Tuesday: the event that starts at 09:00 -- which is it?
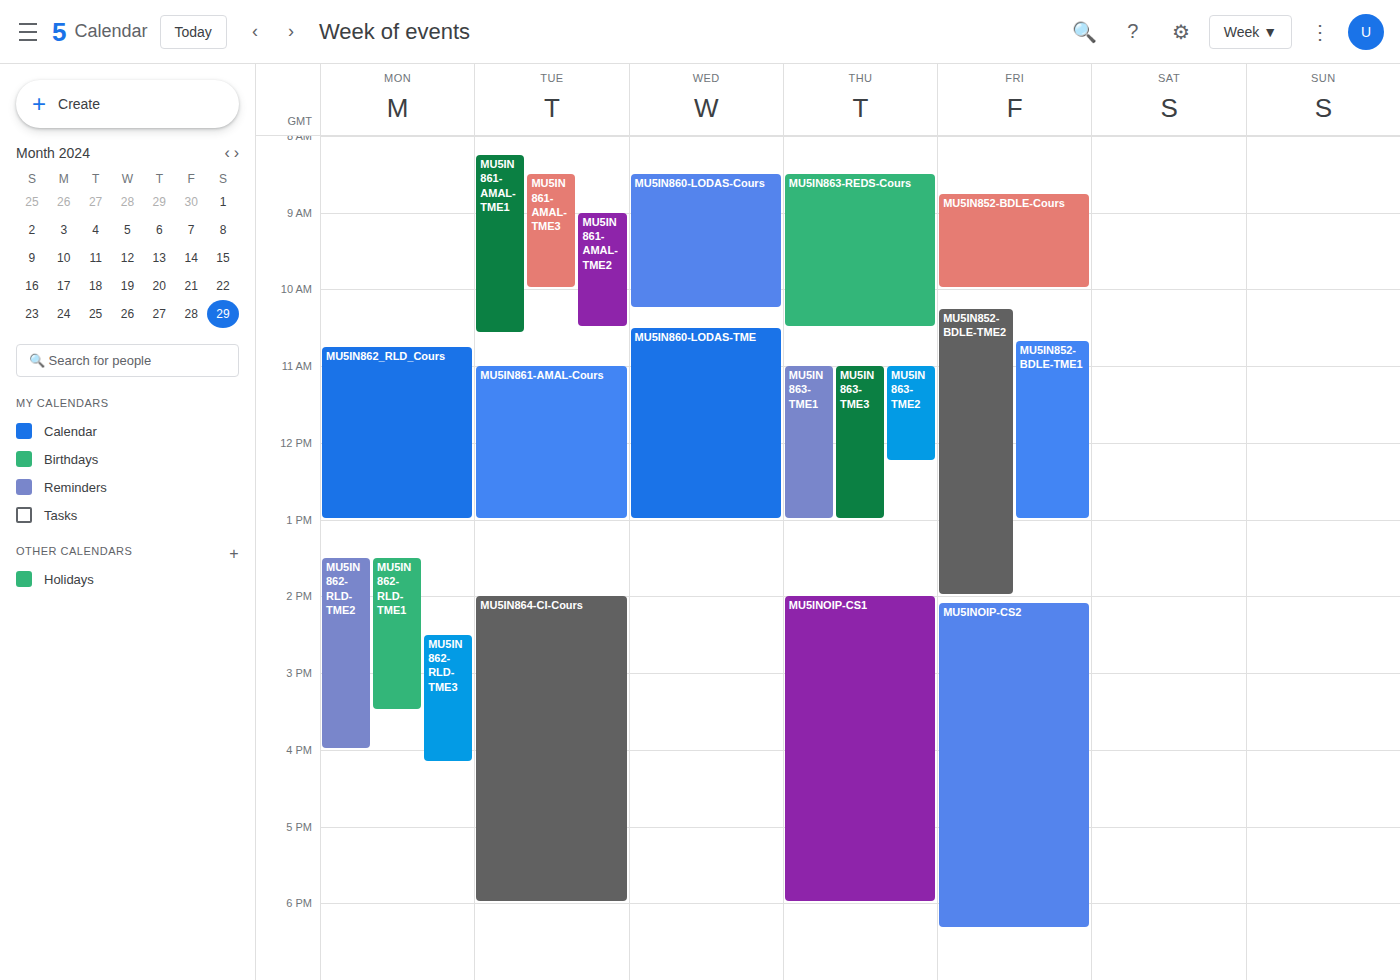
"MU5IN861-AMAL-TME2"